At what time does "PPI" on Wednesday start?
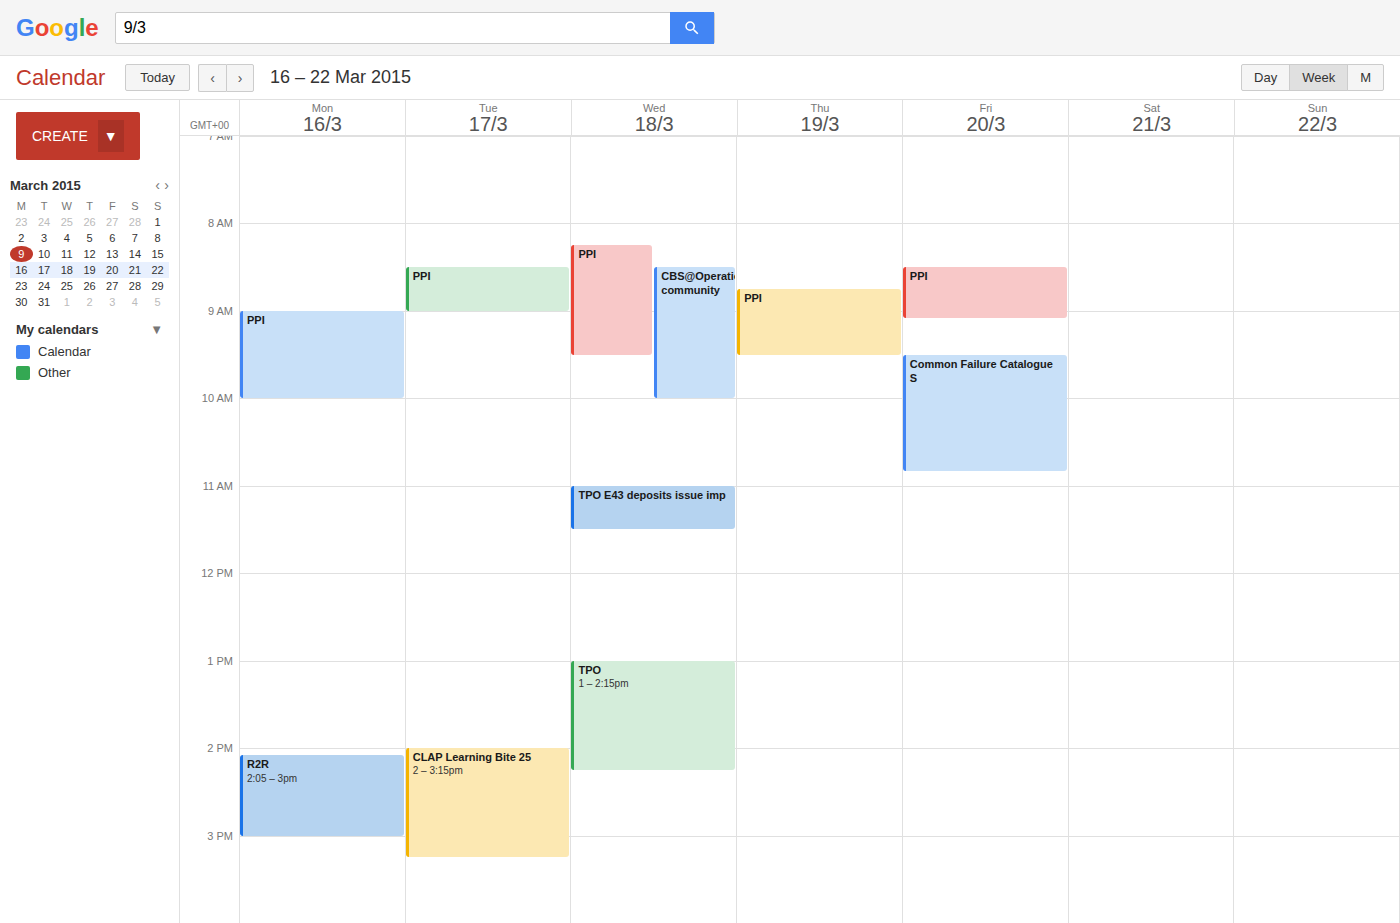
8:15 AM